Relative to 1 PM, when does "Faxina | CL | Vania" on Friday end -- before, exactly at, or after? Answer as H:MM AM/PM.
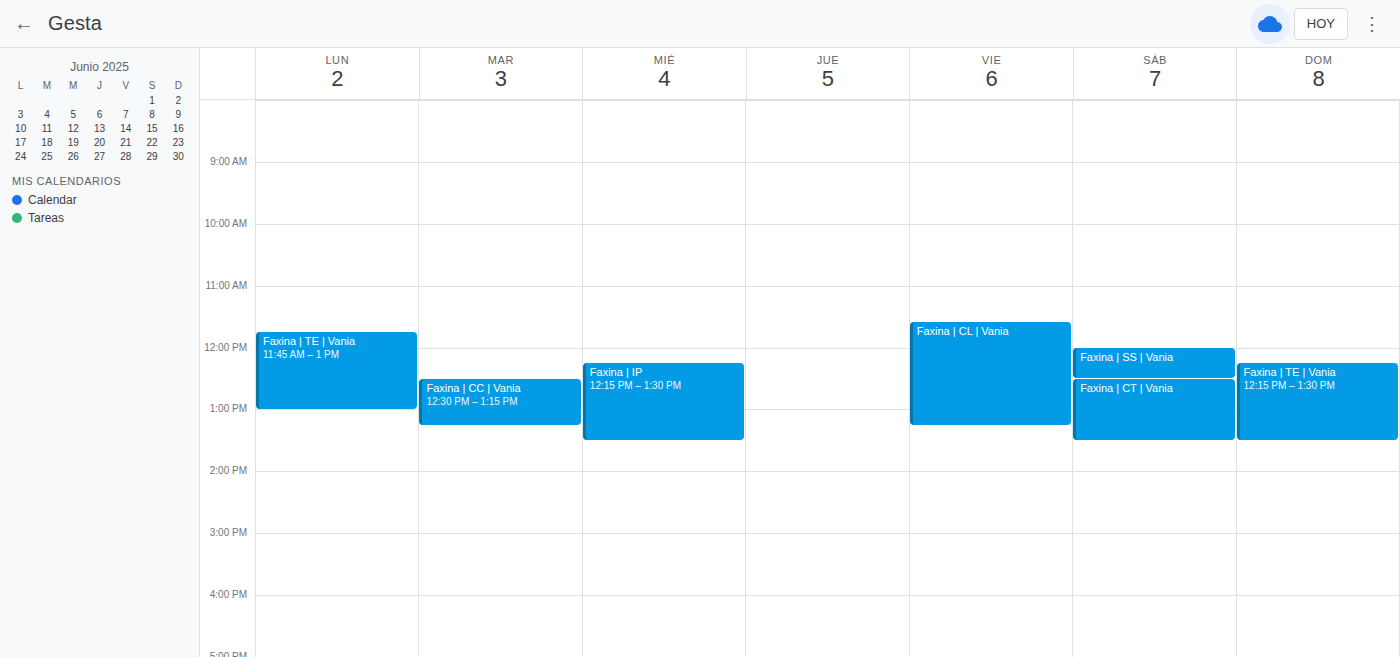
1:15 PM -- after 1 PM, 15 minutes below the 1 PM line.